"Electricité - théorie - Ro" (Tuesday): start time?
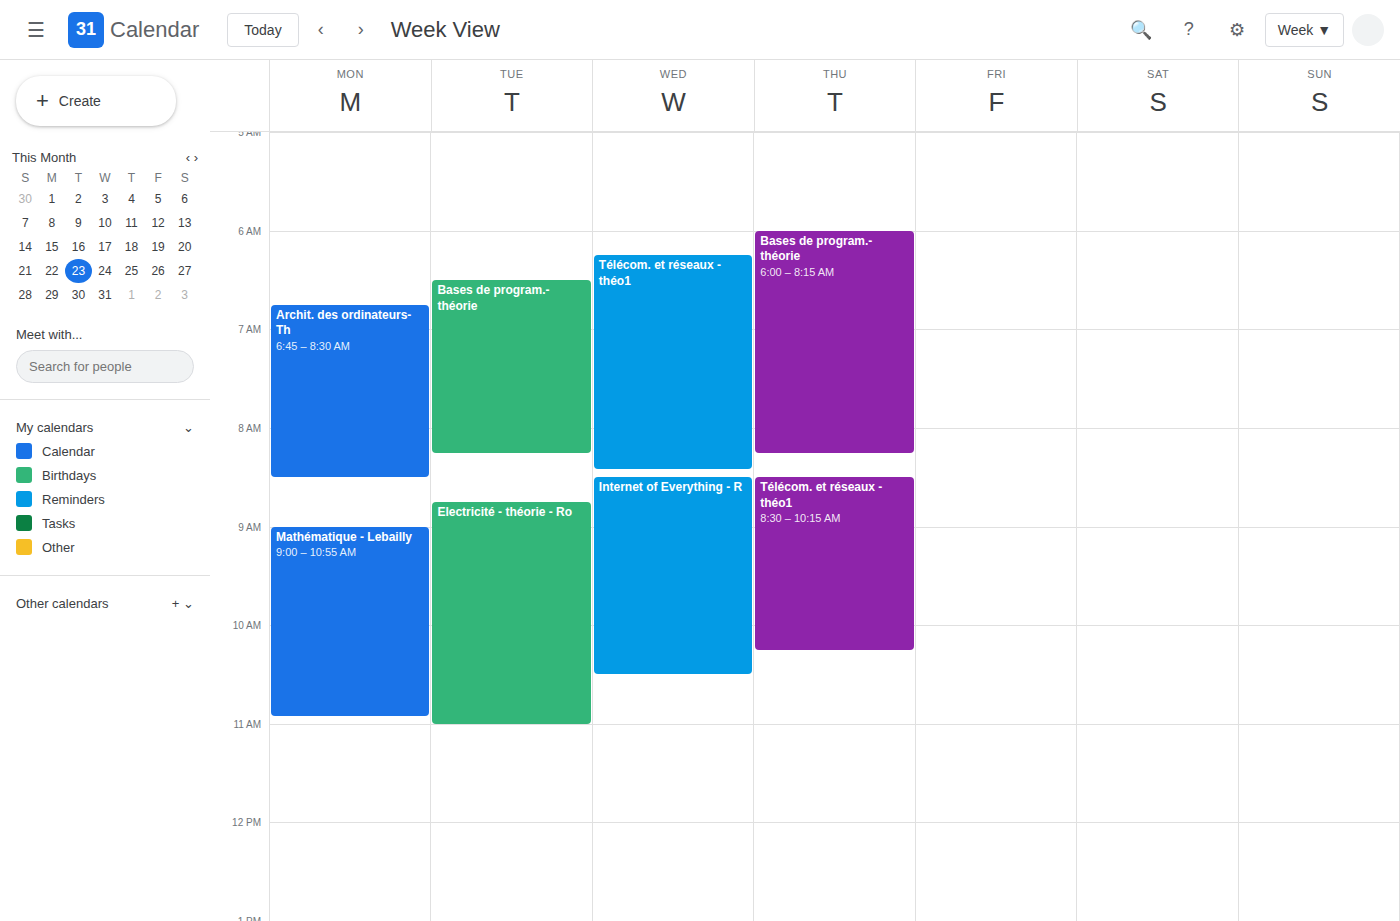
8:45 AM